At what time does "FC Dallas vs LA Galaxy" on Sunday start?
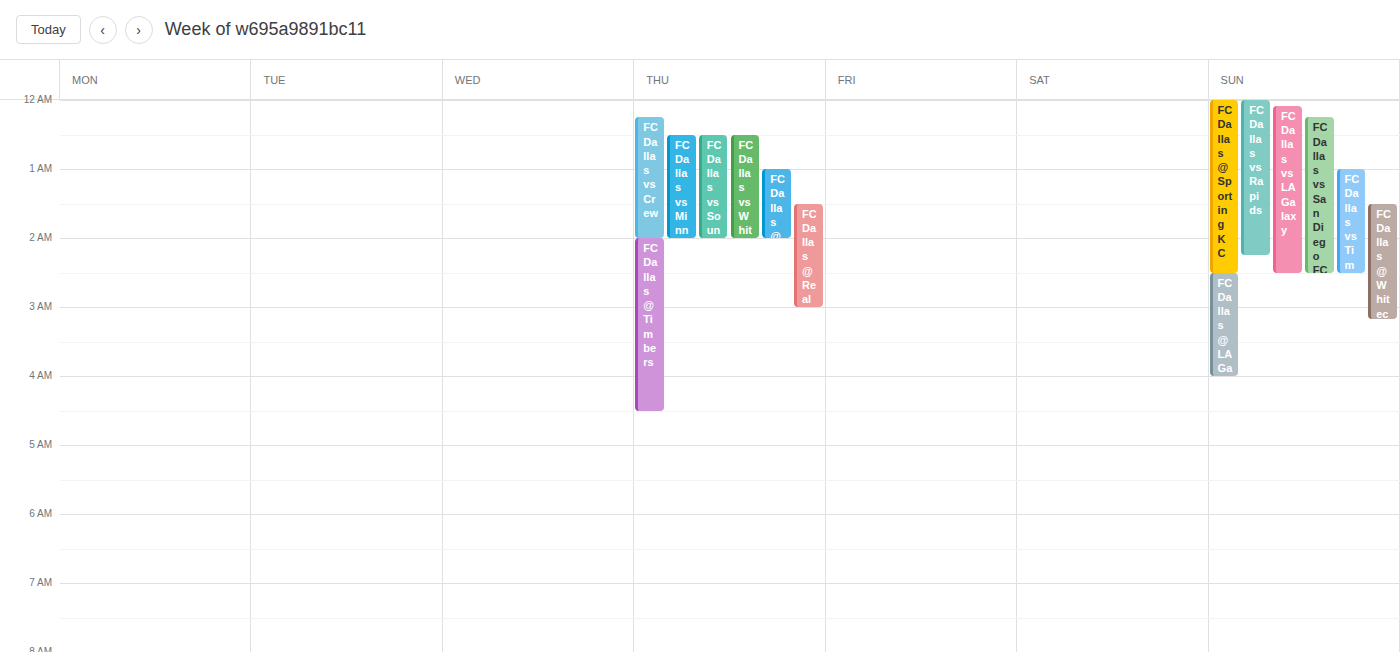
12:05 AM